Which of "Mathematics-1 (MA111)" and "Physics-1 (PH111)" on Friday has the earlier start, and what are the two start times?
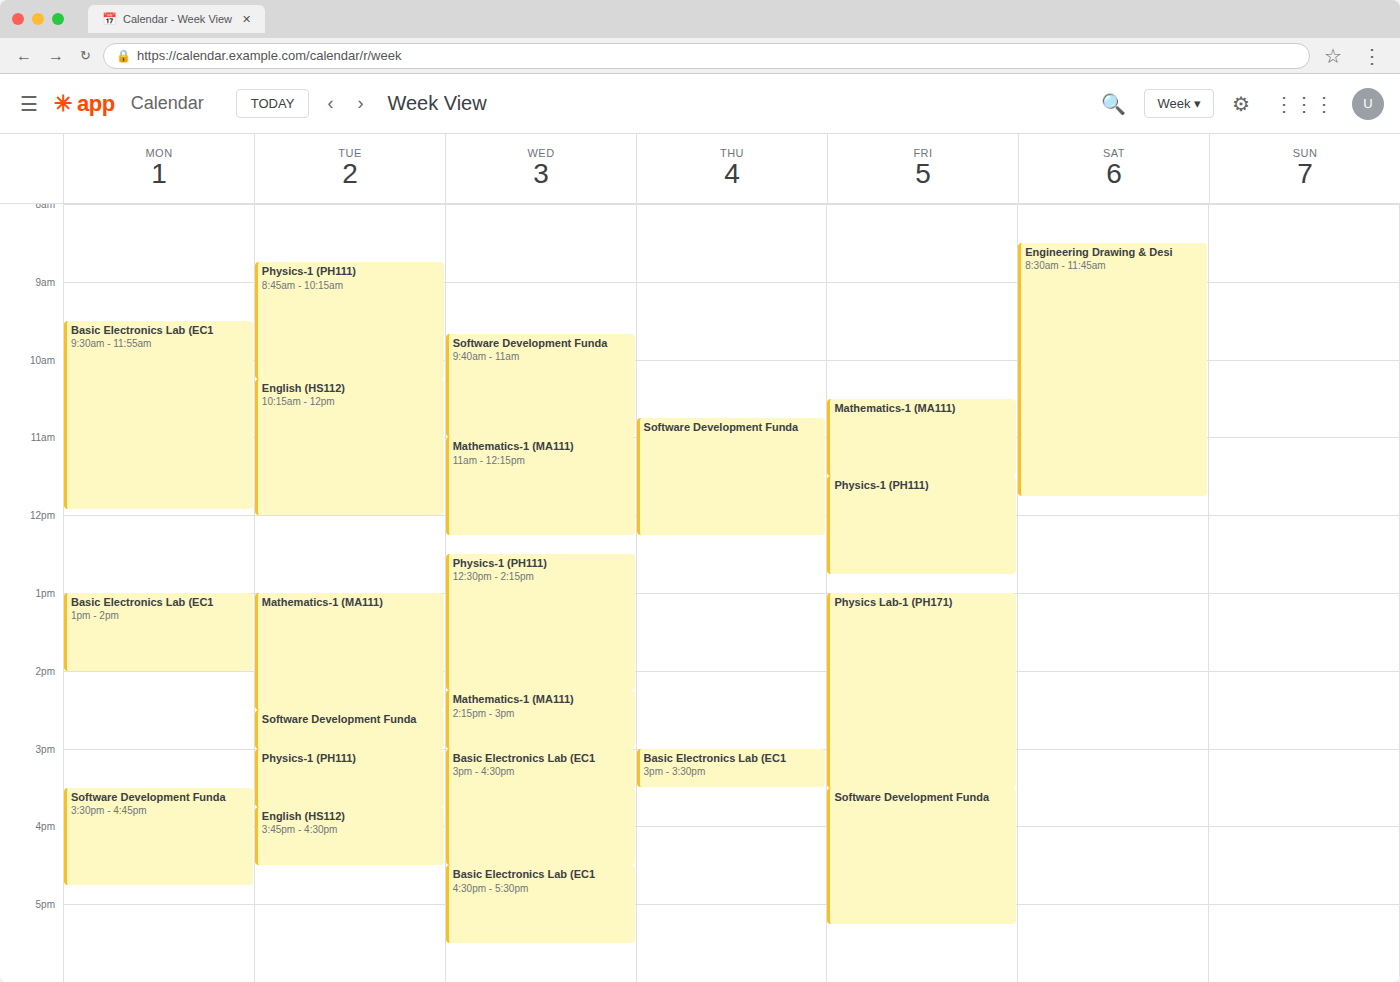
"Mathematics-1 (MA111)" 10:30 AM; "Physics-1 (PH111)" 11:30 AM.